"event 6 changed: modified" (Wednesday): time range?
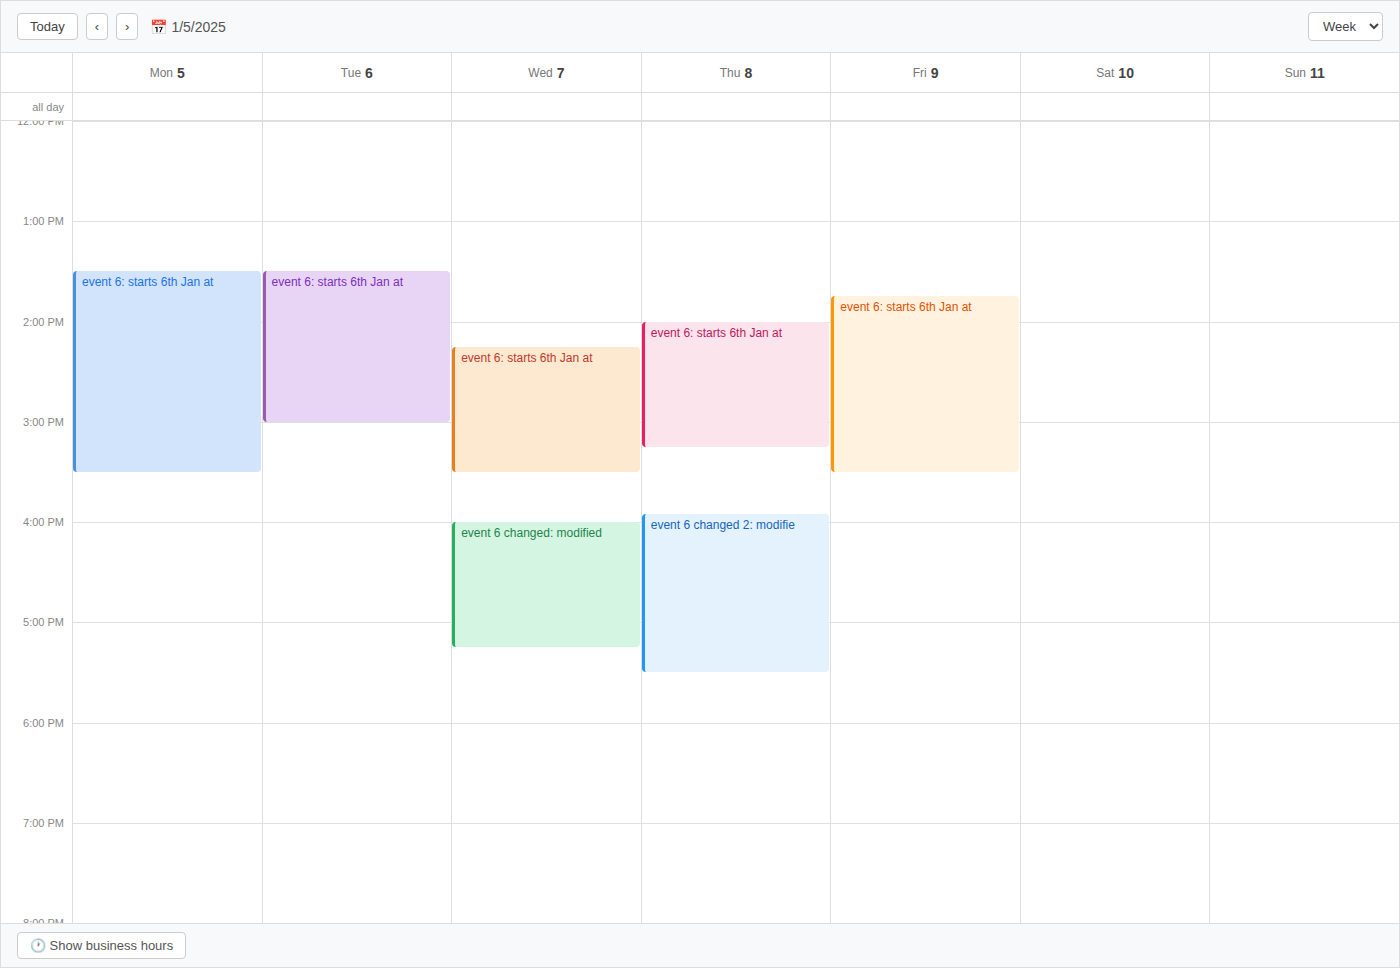
16:00 to 17:15